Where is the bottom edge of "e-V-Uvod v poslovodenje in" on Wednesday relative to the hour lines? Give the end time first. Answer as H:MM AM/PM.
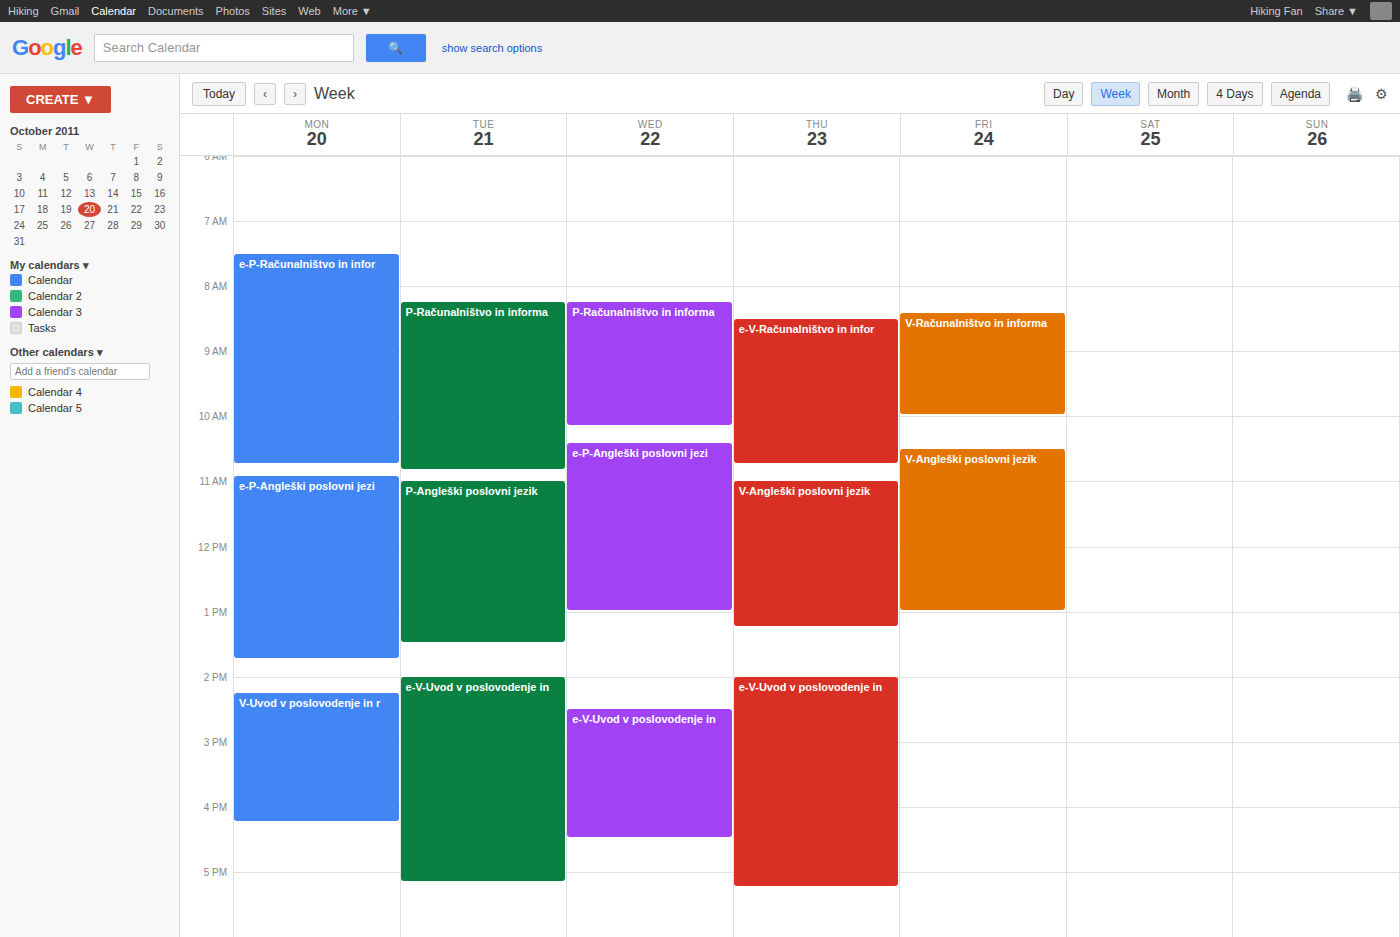
4:30 PM -- halfway between the 4 PM and 5 PM lines.